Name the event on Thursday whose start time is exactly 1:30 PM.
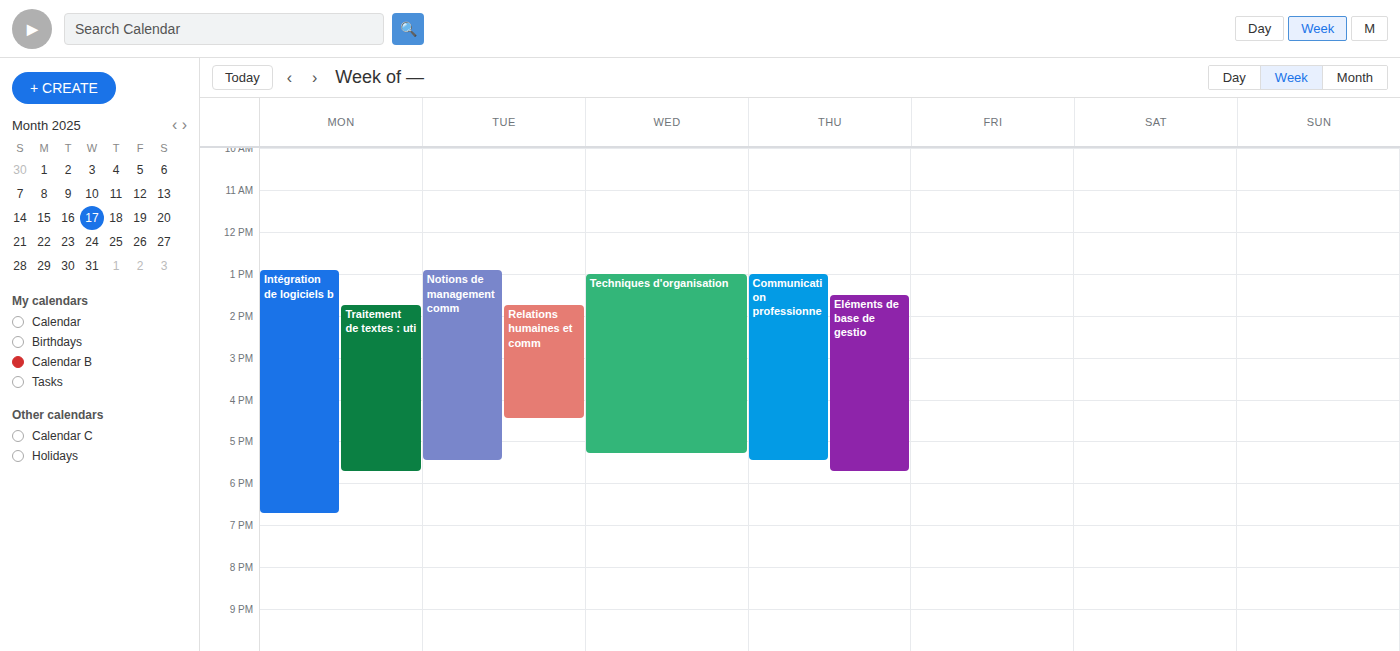
"Eléments de base de gestio"